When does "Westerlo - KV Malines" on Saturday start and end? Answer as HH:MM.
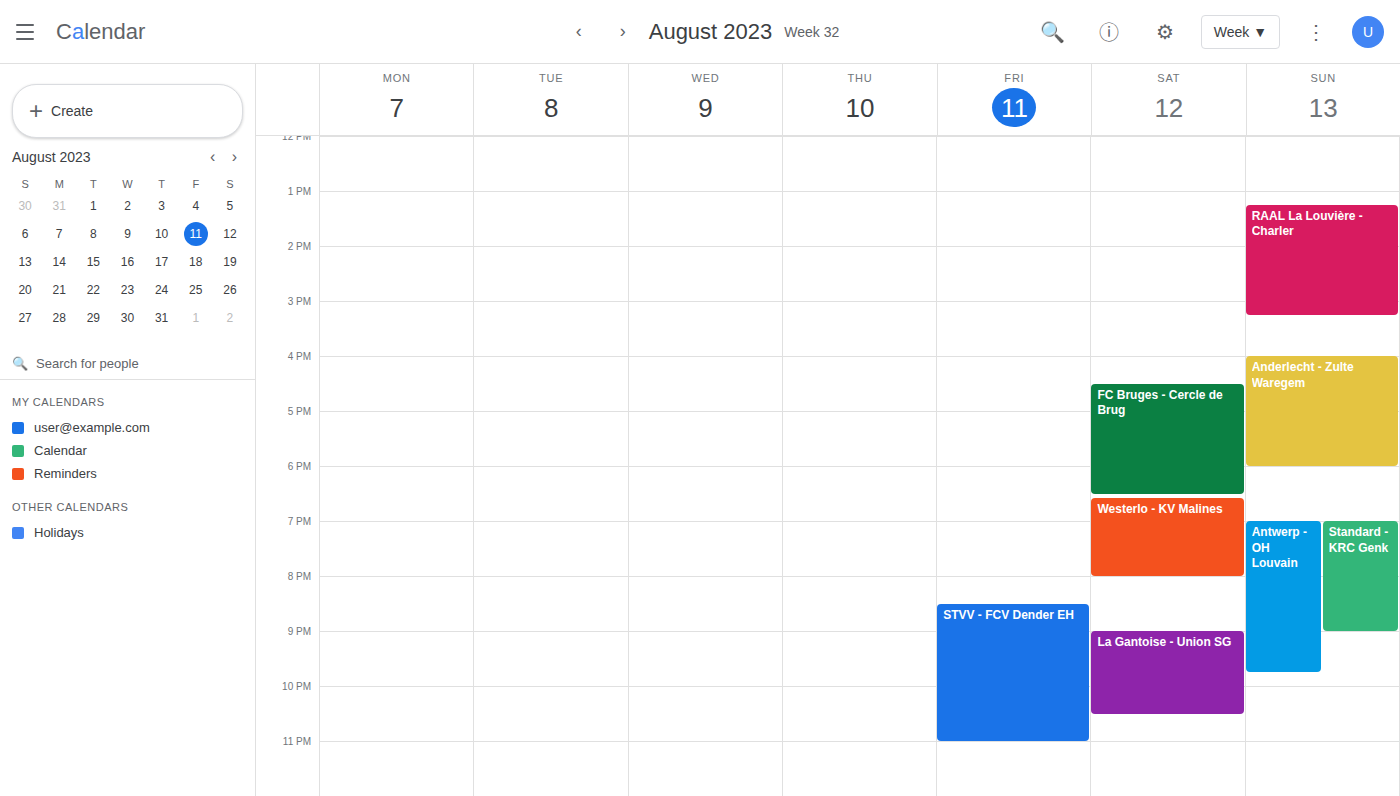
18:35 to 20:00